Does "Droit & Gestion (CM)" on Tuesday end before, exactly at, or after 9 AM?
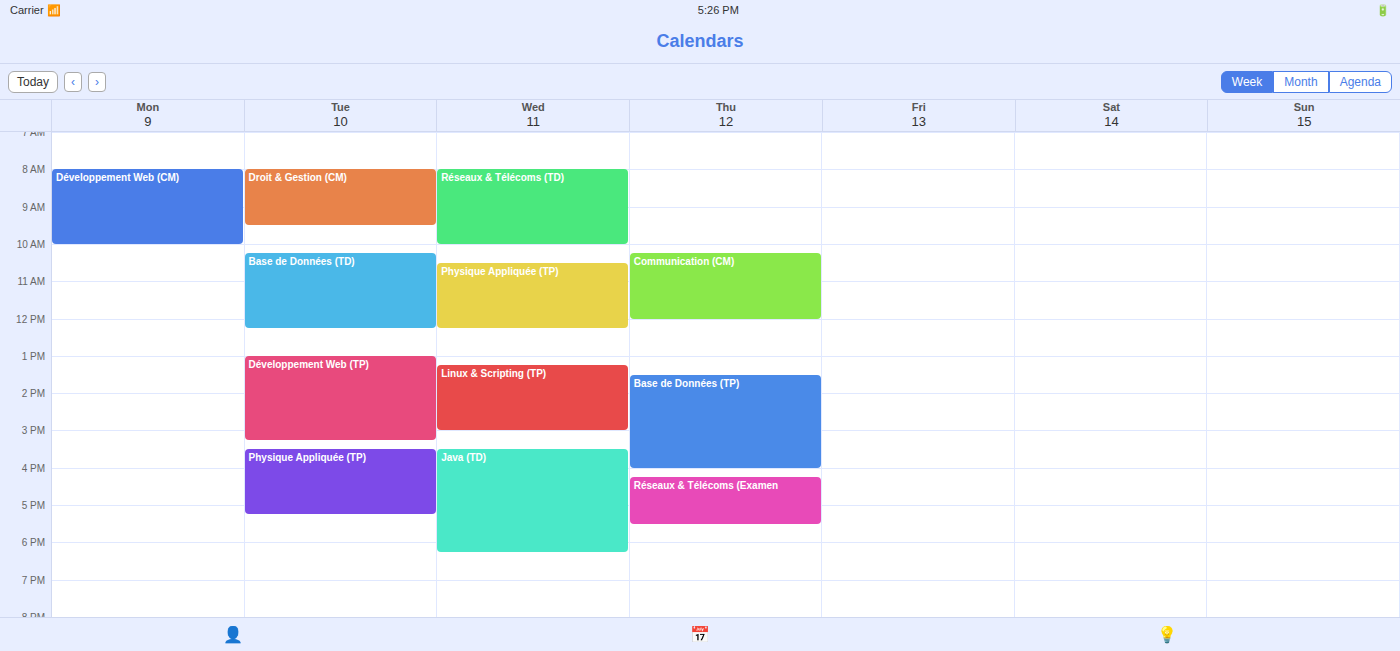
9:30 AM -- after 9 AM, 30 minutes below the 9 AM line.